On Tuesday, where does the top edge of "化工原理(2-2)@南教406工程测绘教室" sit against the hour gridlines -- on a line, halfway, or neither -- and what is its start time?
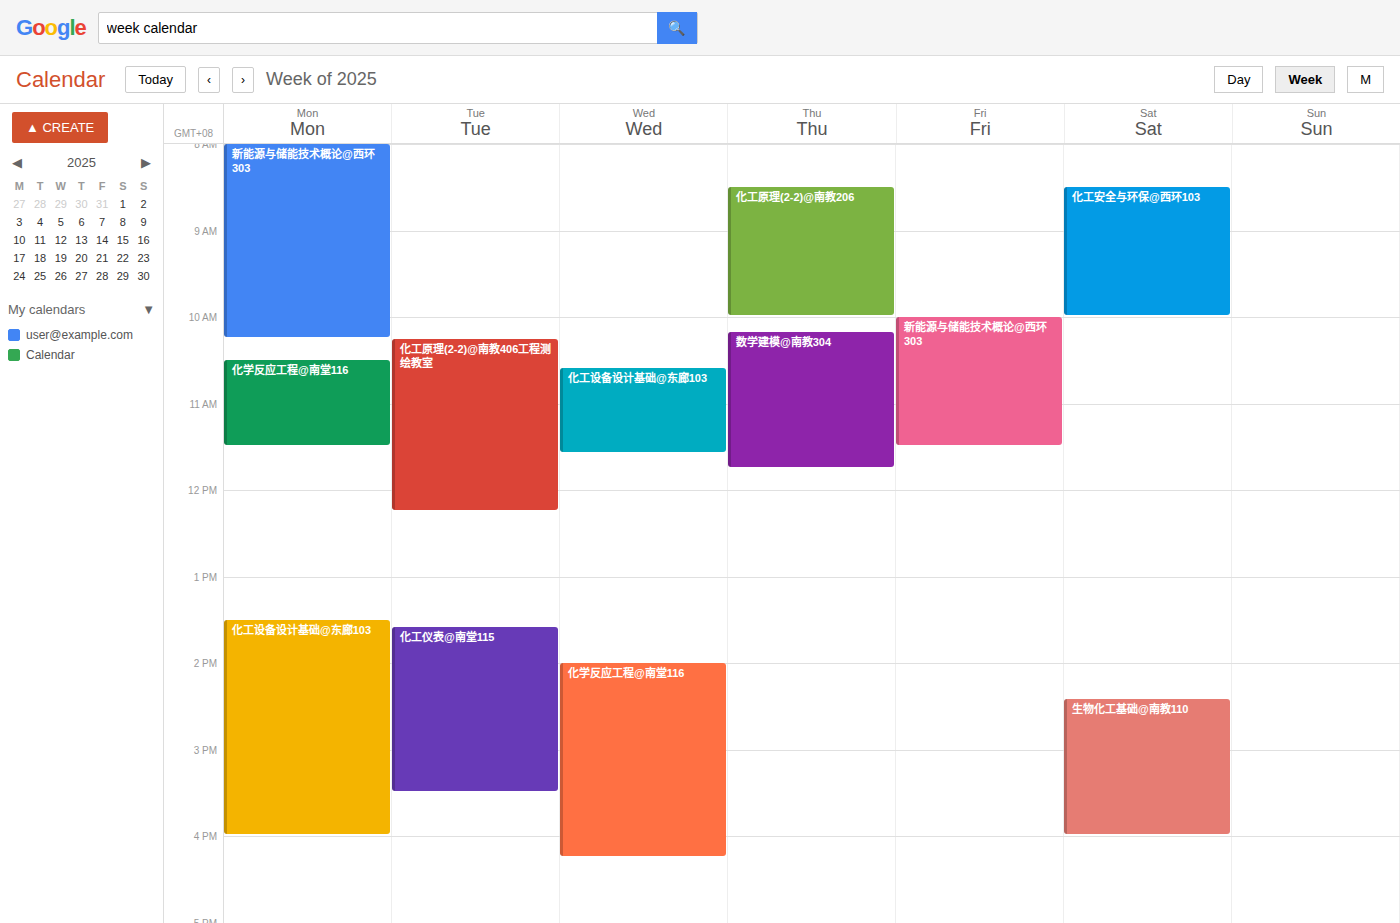
10:15 AM -- neither: a quarter of the way from the 10 AM line to the 11 AM line.